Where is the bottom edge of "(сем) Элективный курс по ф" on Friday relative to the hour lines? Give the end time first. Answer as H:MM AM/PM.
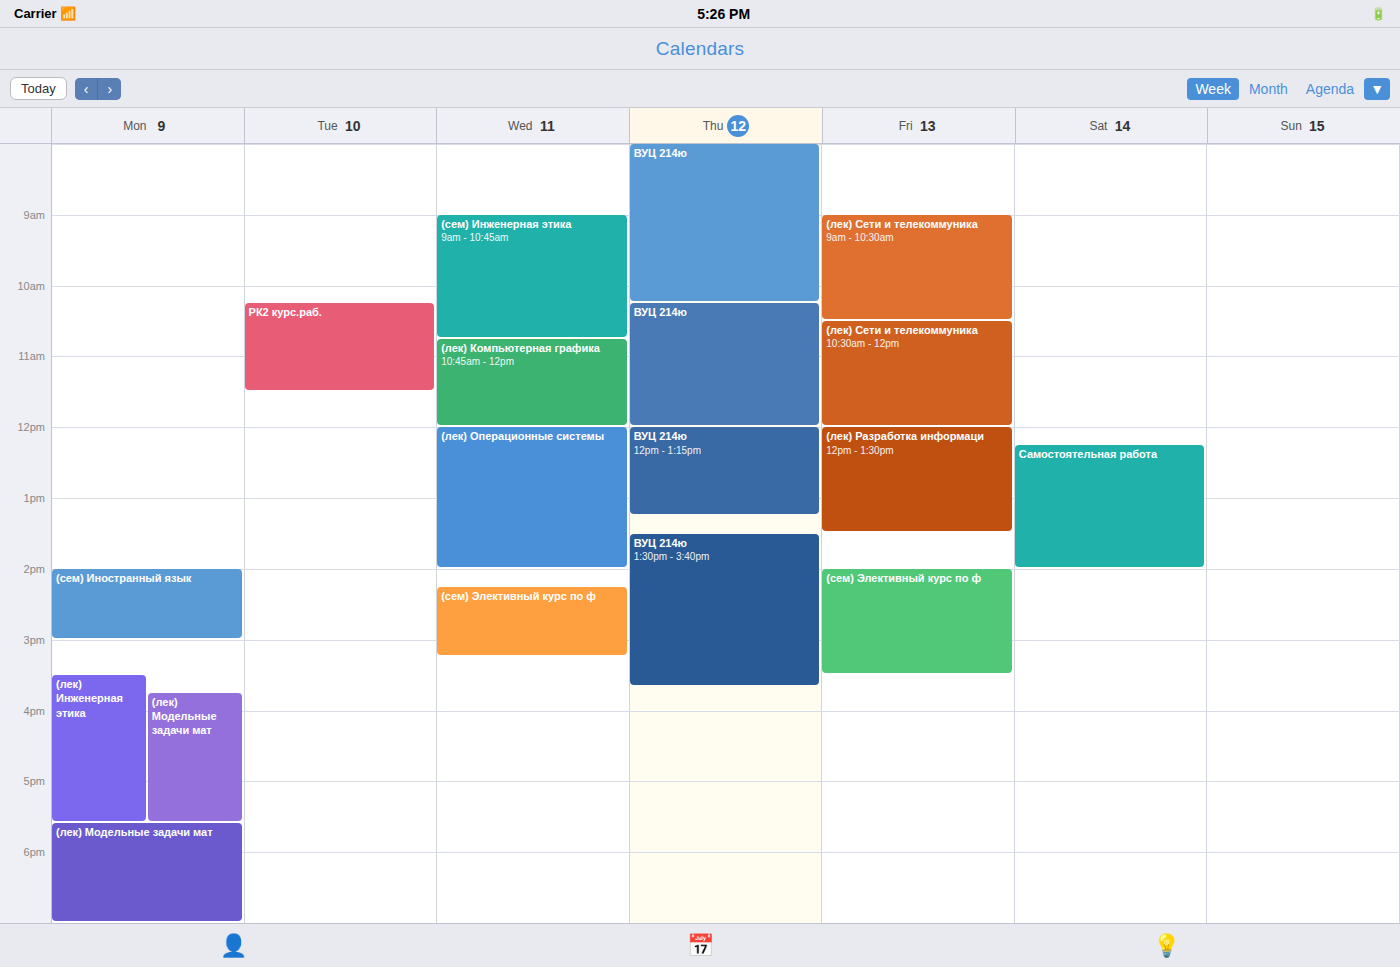
3:30 PM -- halfway between the 3 PM and 4 PM lines.